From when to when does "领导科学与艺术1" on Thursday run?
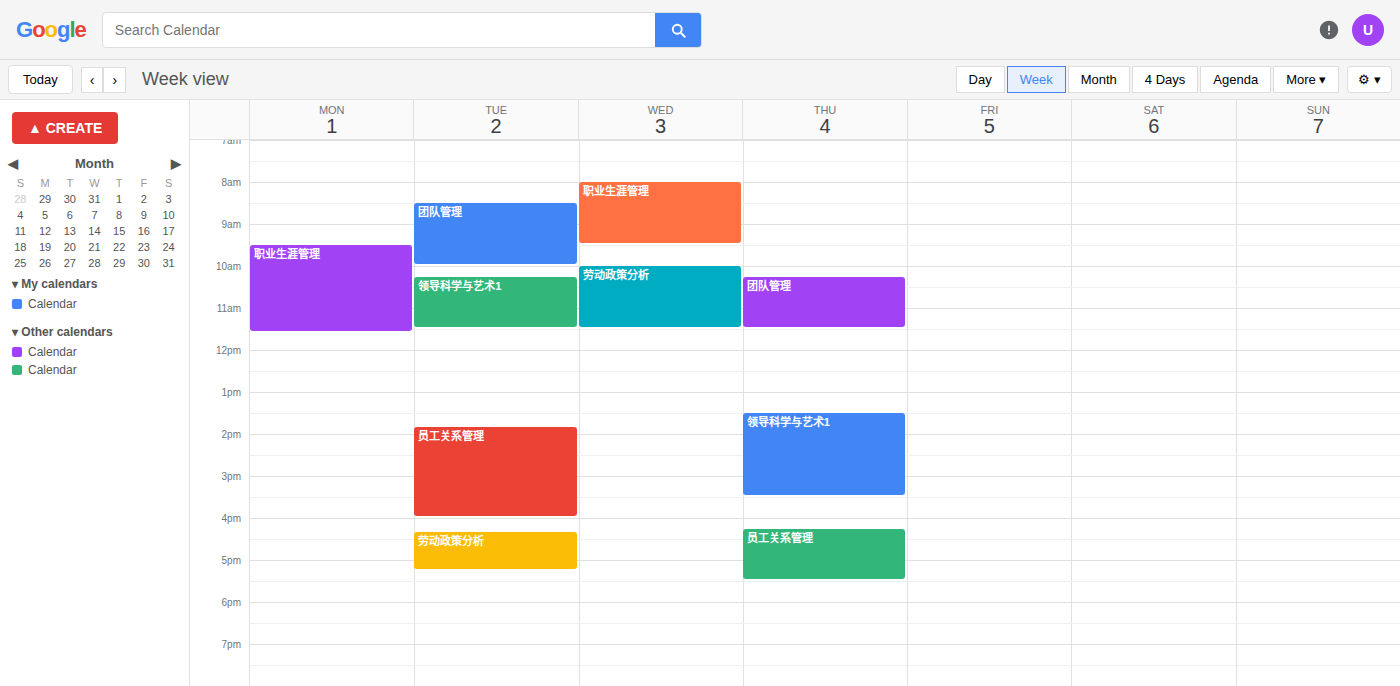
1:30 PM to 3:30 PM